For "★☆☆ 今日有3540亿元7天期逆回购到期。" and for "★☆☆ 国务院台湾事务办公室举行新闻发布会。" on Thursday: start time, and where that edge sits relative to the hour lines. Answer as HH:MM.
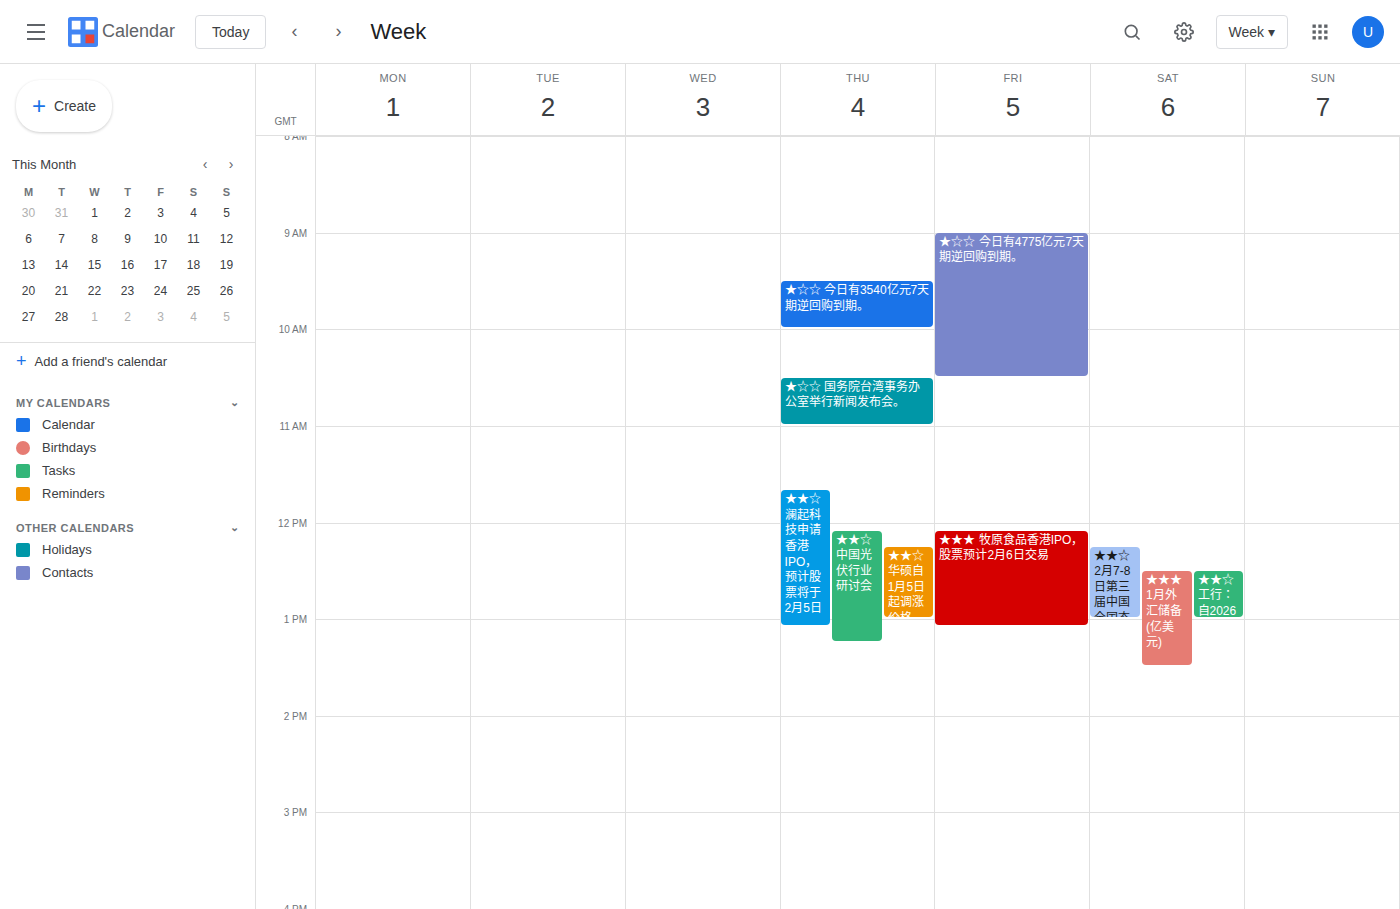
"★☆☆ 今日有3540亿元7天期逆回购到期。": 09:30, halfway between the 09:00 and 10:00 lines. "★☆☆ 国务院台湾事务办公室举行新闻发布会。": 10:30, halfway between the 10:00 and 11:00 lines.